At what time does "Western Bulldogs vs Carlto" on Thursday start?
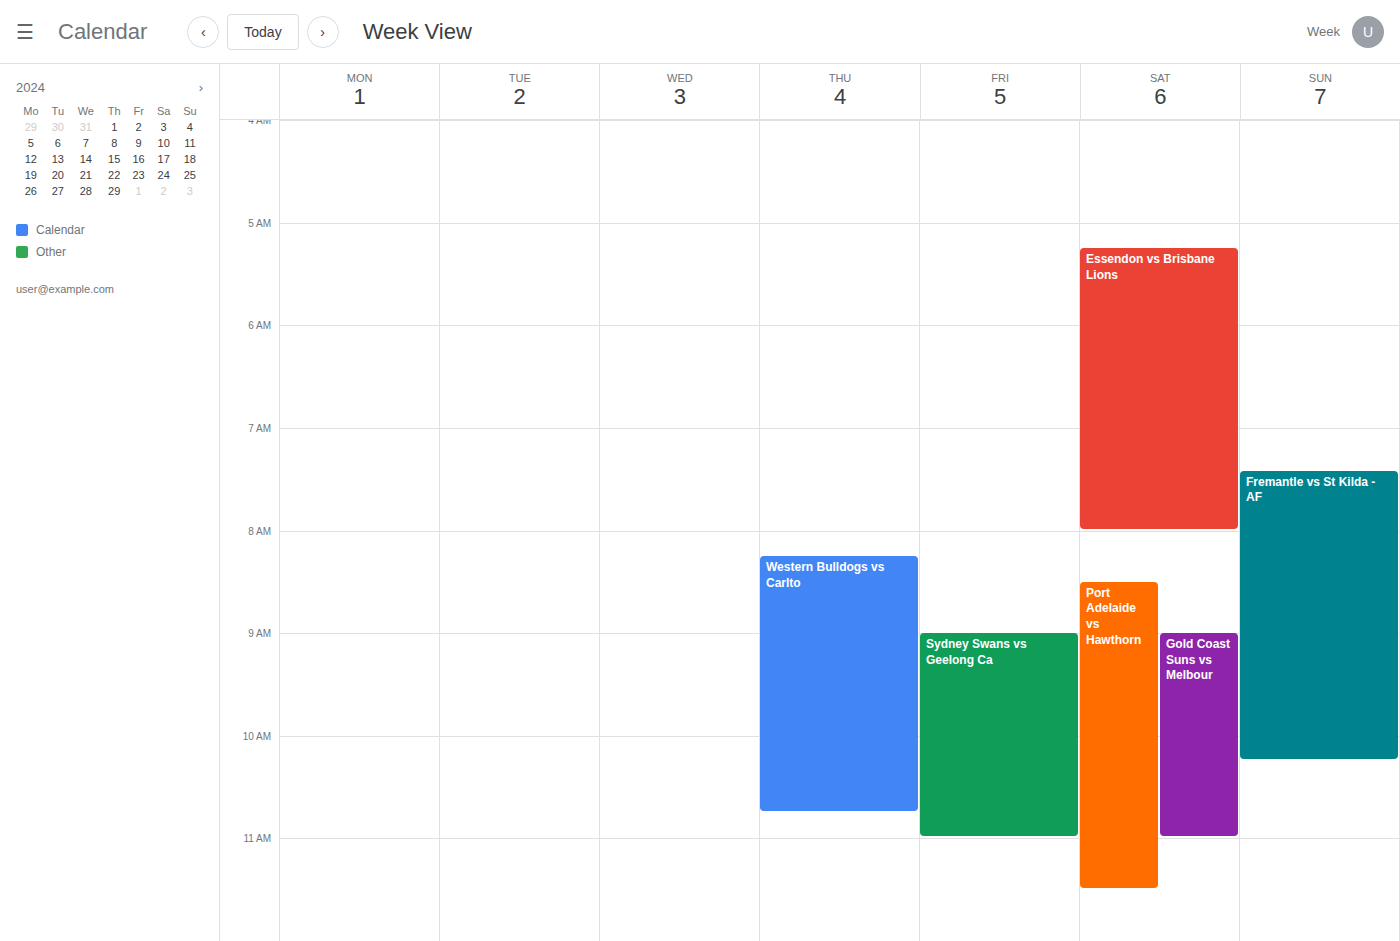
8:15 AM